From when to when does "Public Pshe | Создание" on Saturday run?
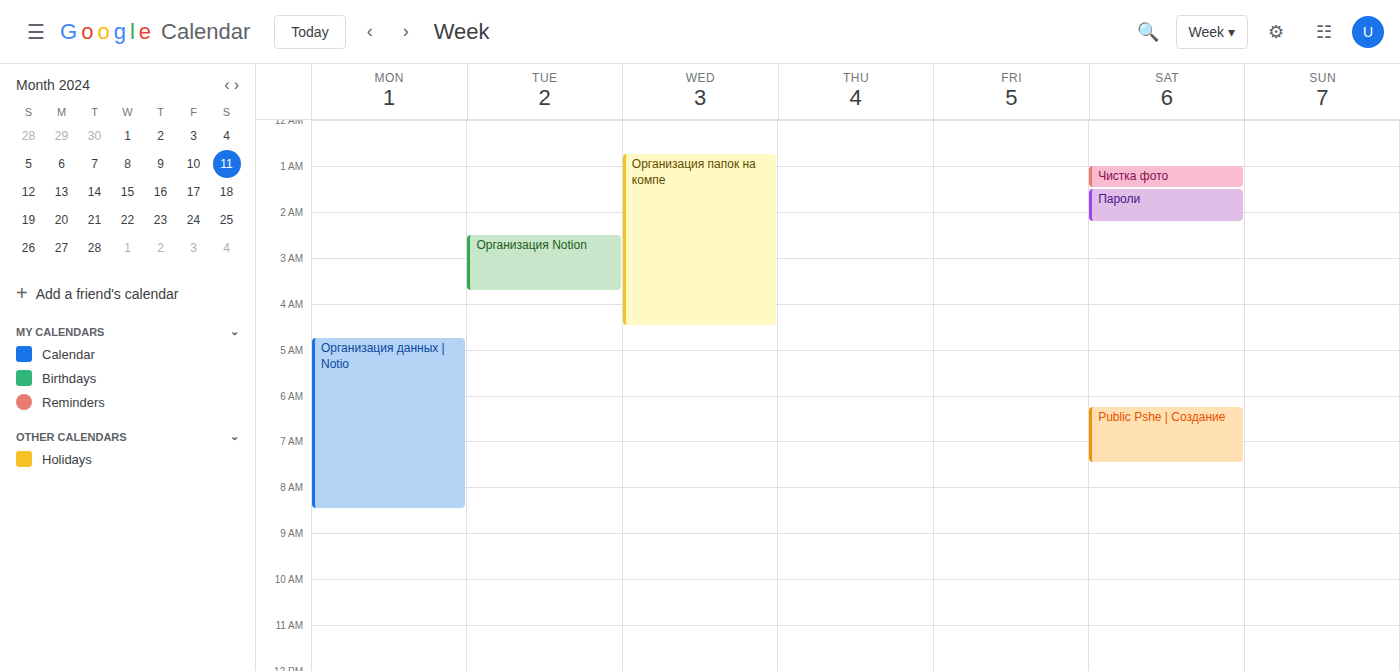
6:15 AM to 7:30 AM